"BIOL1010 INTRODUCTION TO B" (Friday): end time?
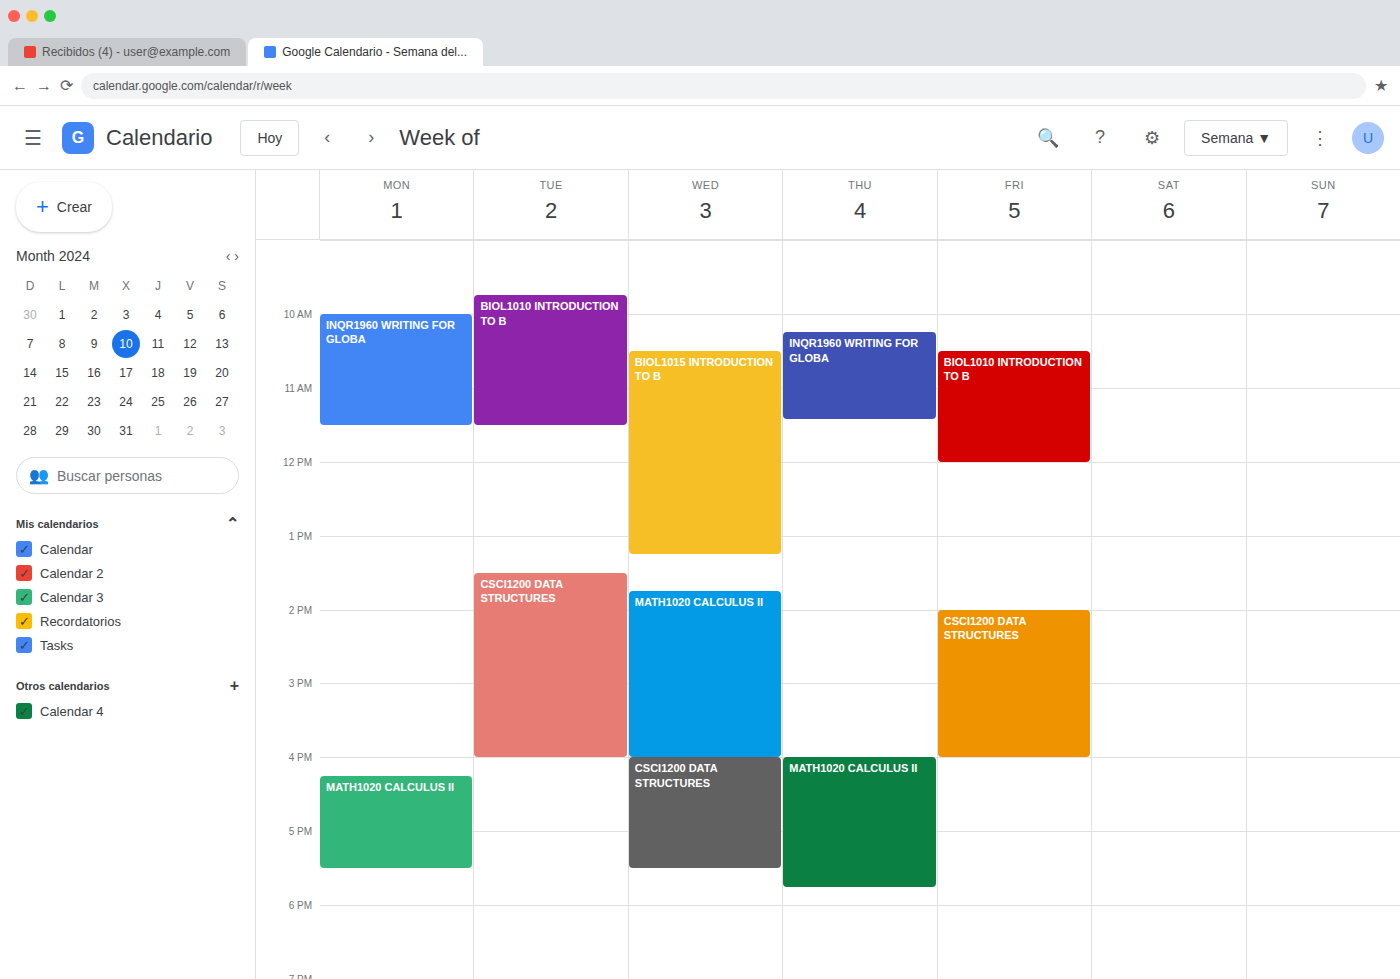
12:00 PM